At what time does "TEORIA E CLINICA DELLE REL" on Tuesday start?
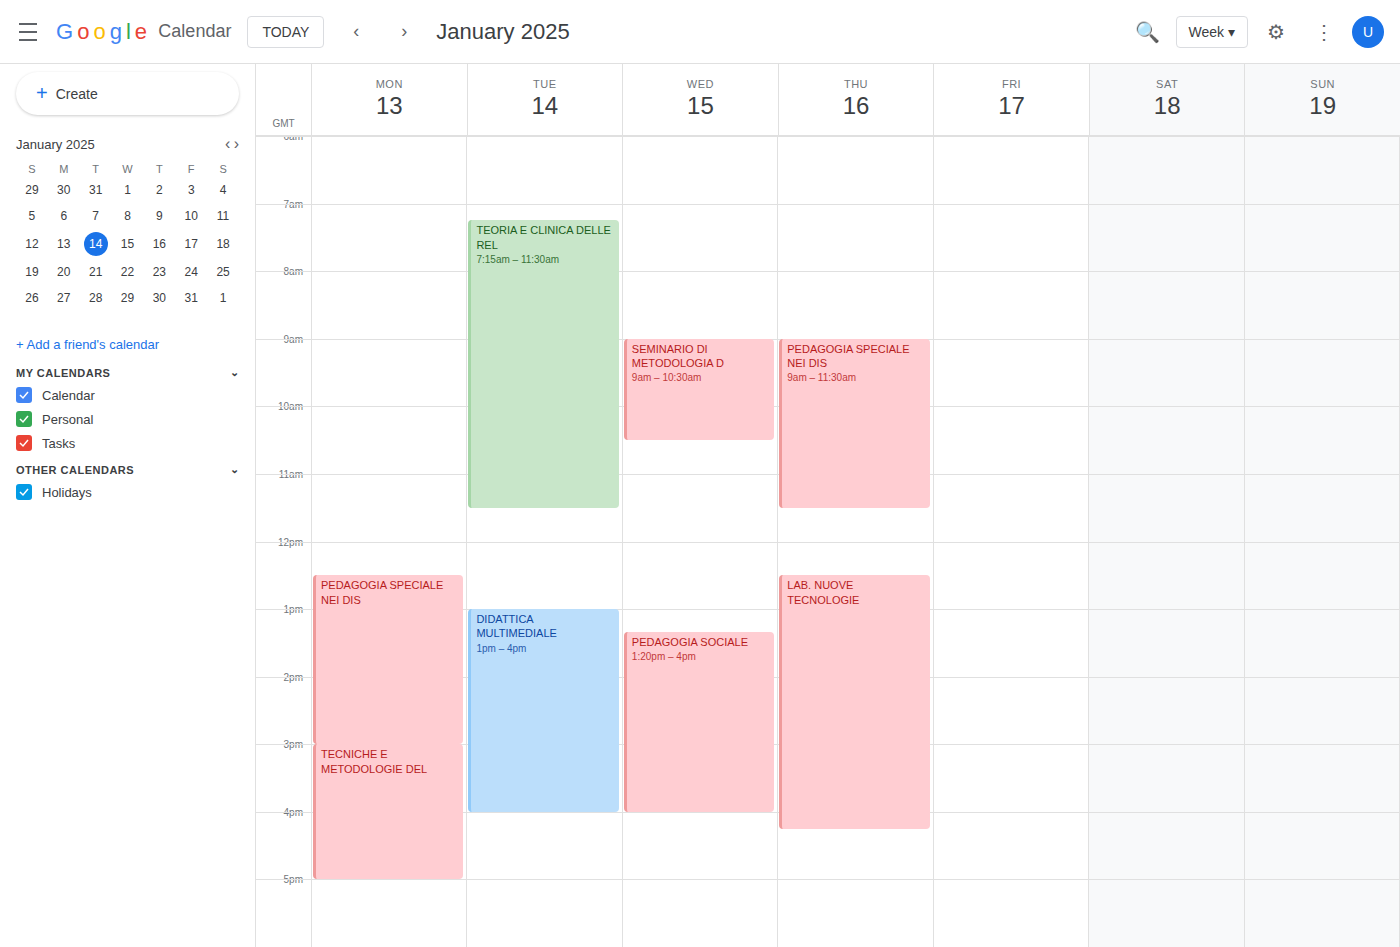
07:15